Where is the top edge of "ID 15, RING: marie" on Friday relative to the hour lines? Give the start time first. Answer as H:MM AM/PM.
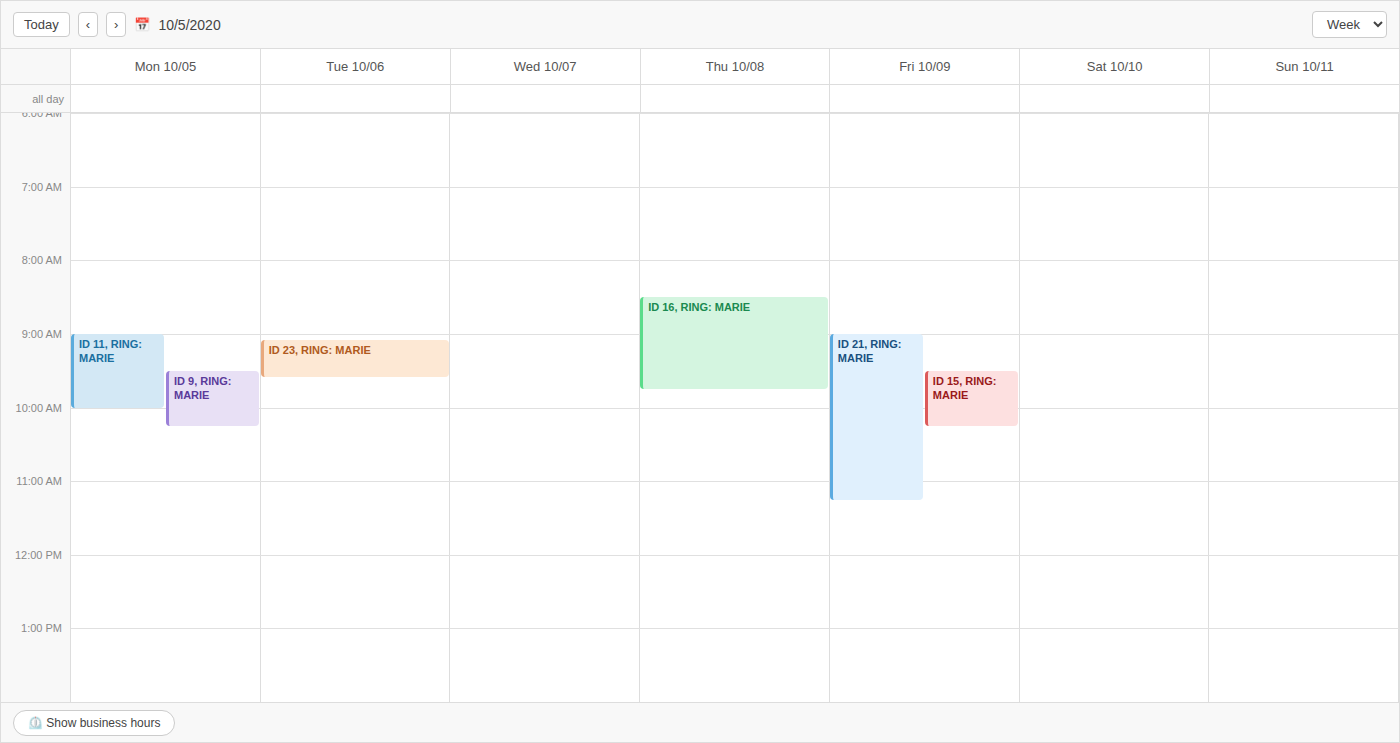
9:30 AM -- halfway between the 9 AM and 10 AM lines.